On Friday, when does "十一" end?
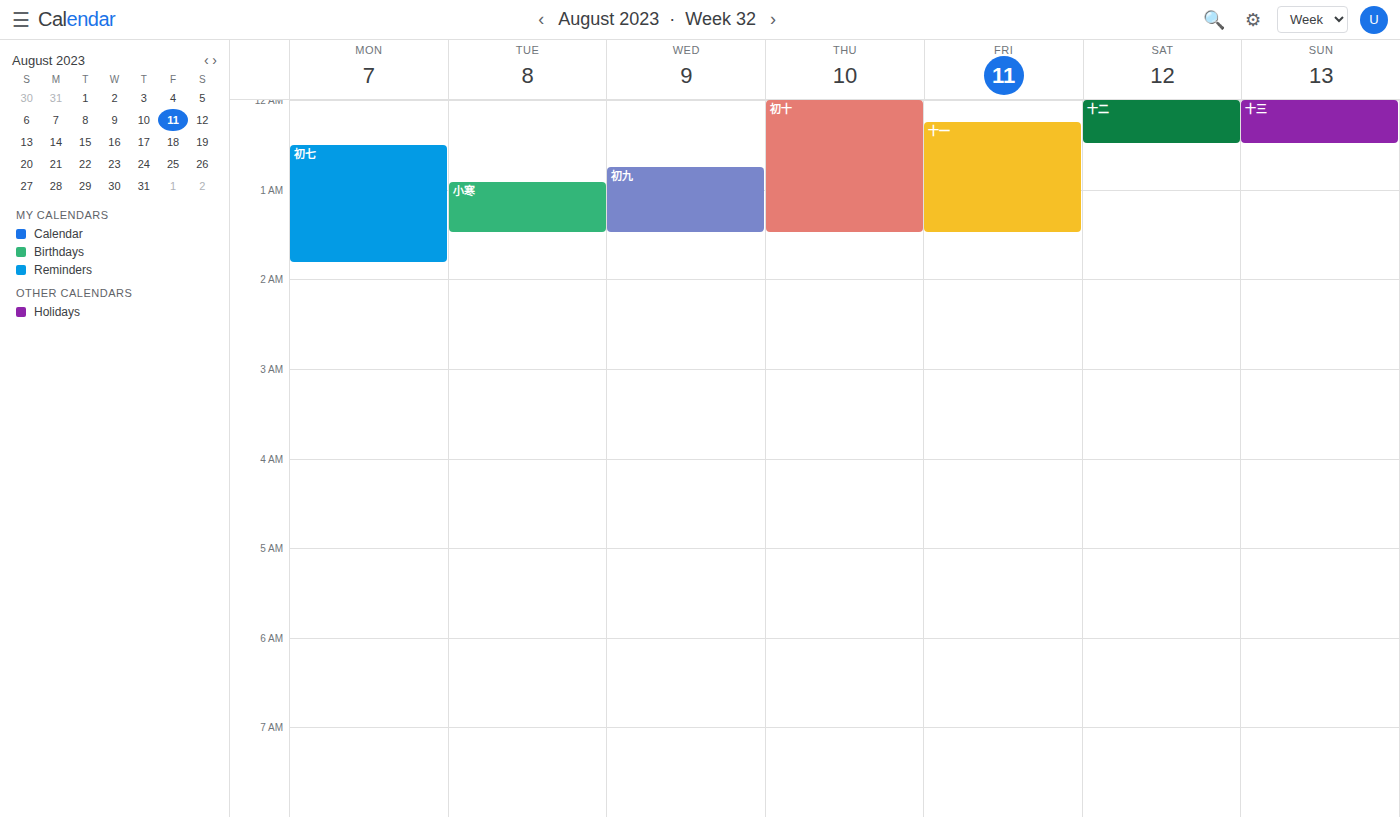
1:30 AM